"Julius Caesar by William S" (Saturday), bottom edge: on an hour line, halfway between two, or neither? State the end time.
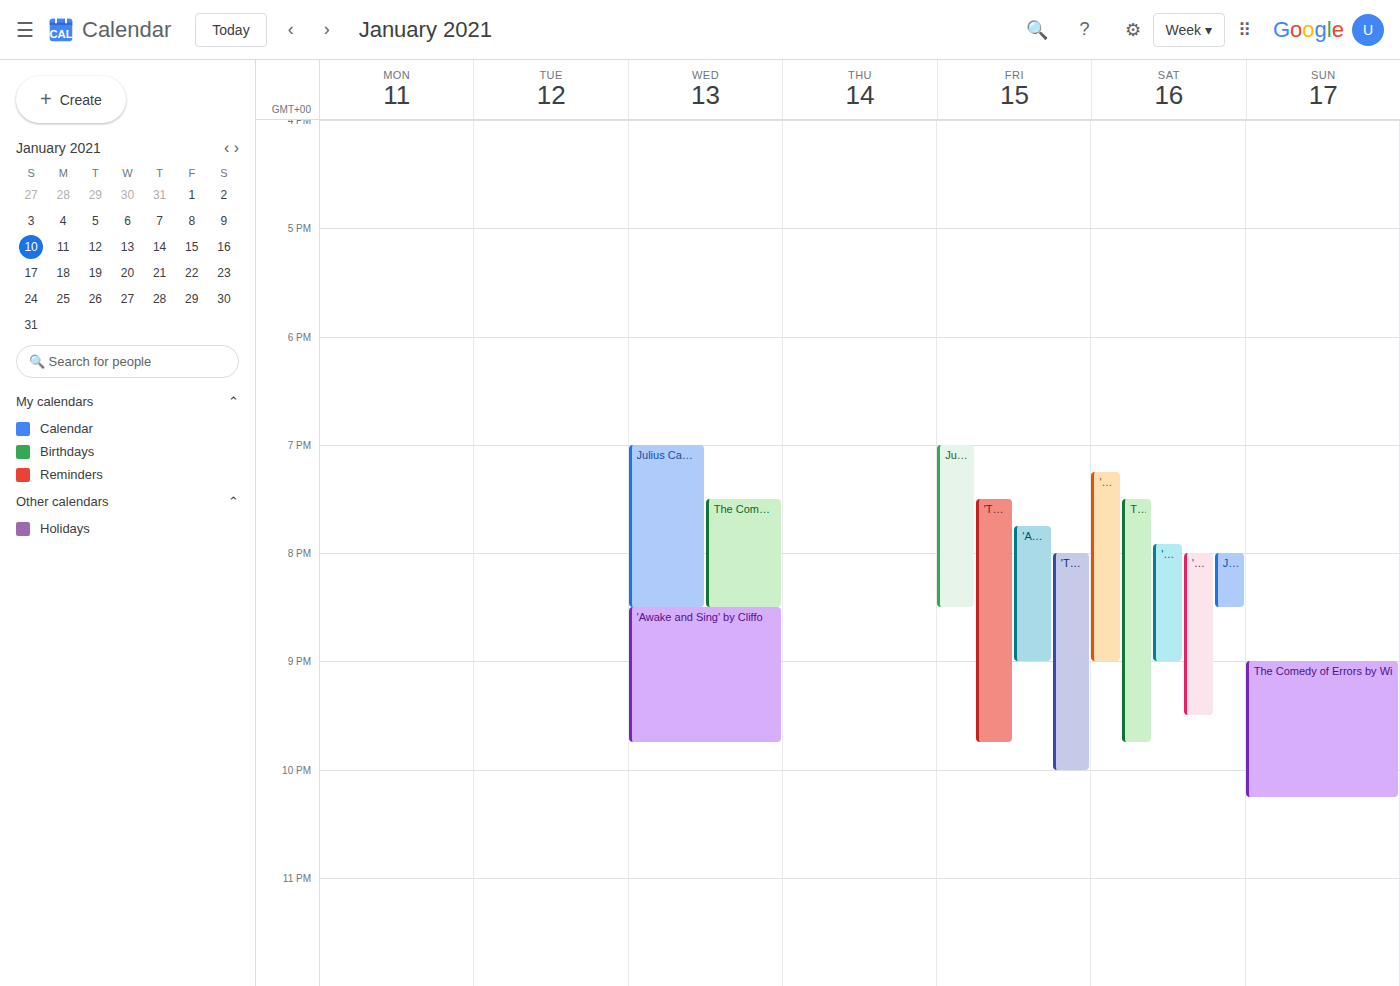
8:30 PM -- halfway between the 8 PM and 9 PM lines.